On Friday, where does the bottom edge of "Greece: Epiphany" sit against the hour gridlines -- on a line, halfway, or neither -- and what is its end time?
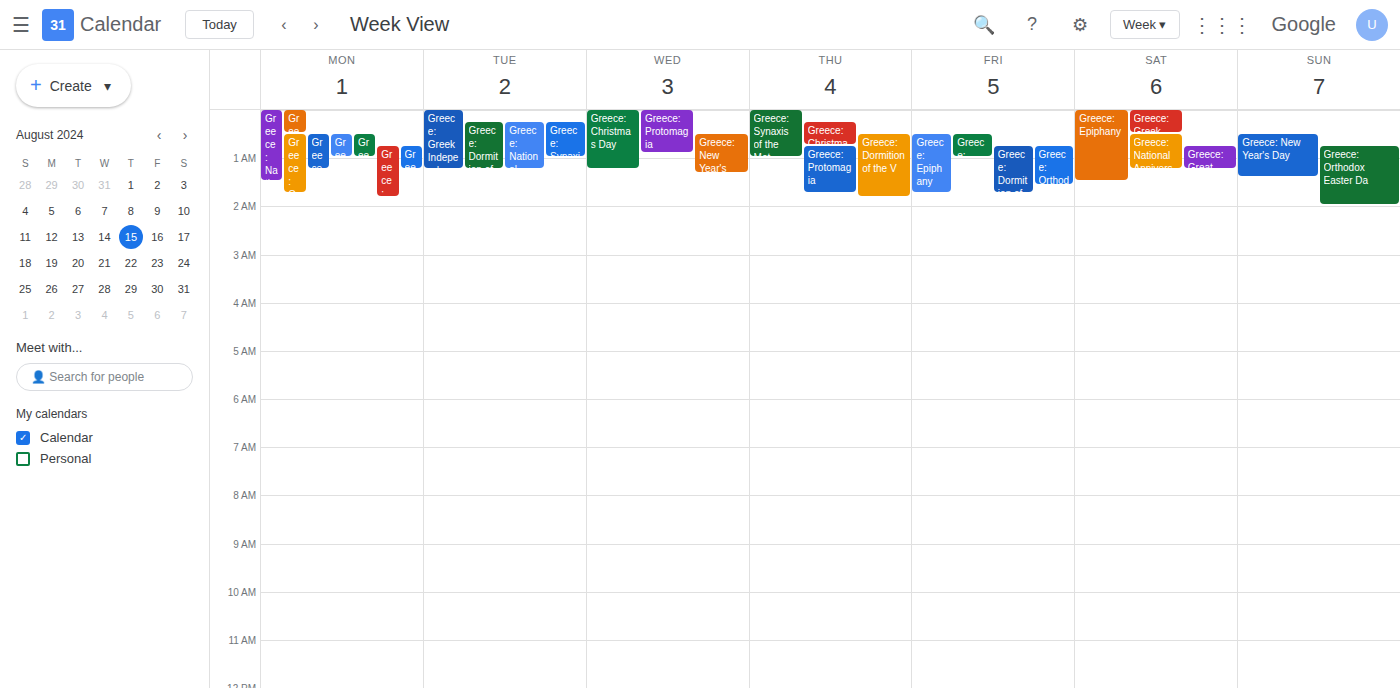
1:45 AM -- neither: three quarters of the way from the 1 AM line to the 2 AM line.